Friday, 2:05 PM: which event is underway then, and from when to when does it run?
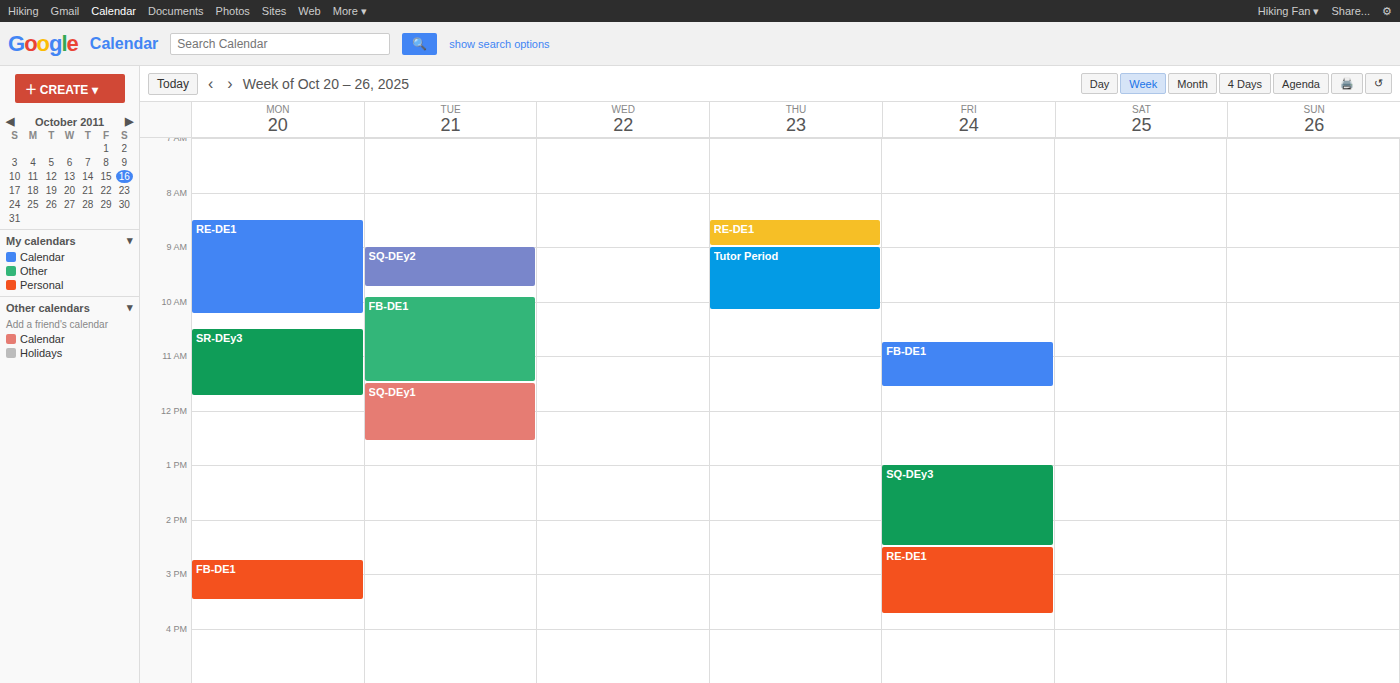
"SQ-DEy3", 1:00 PM to 2:30 PM